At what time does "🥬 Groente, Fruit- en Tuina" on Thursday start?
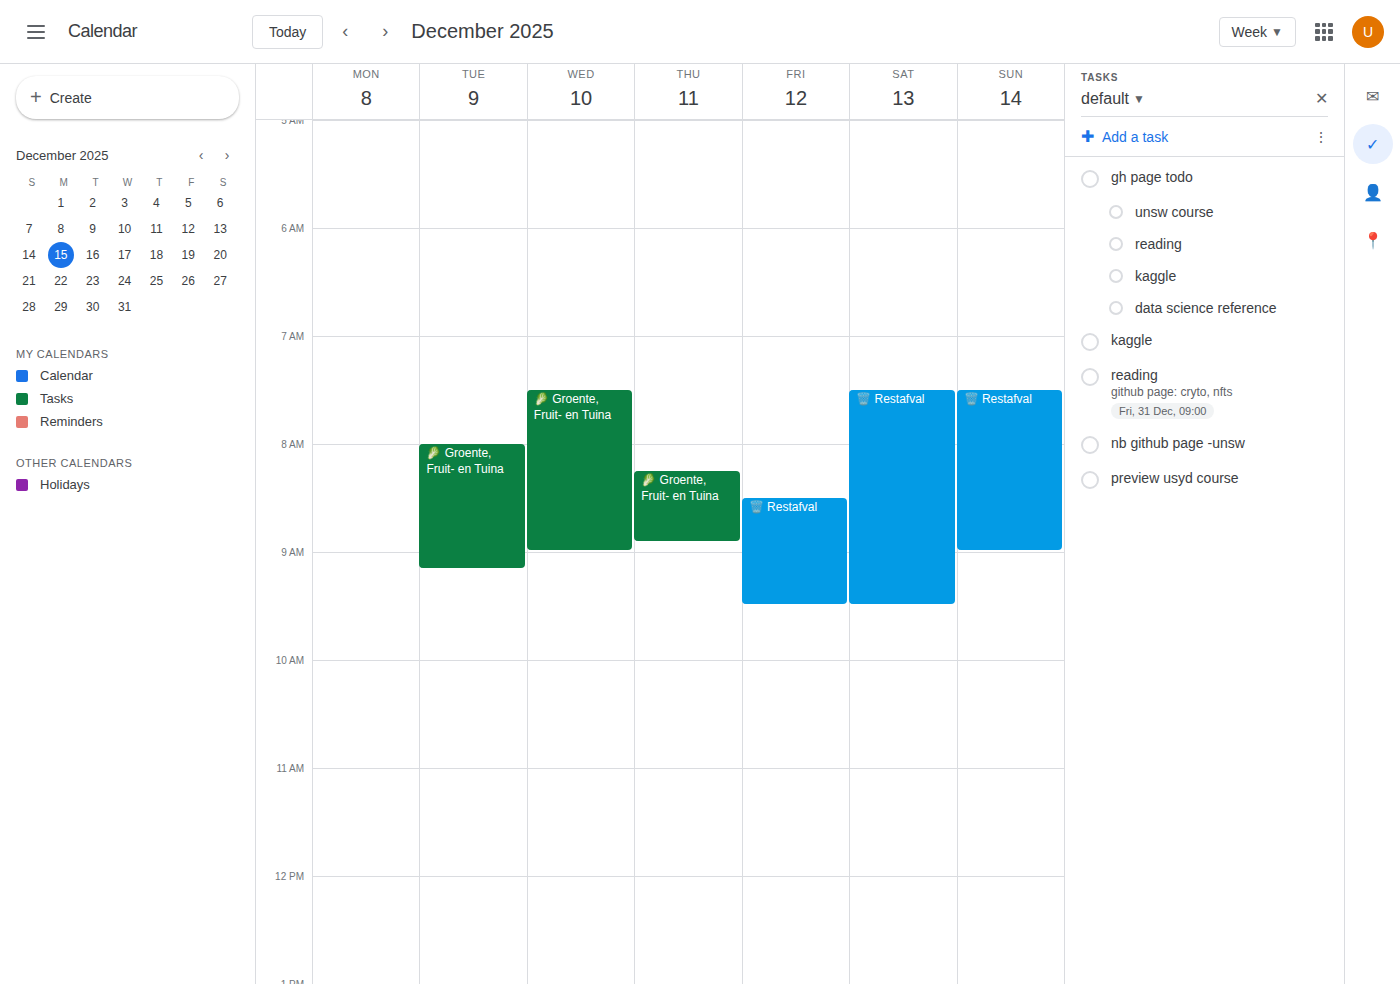
8:15 AM